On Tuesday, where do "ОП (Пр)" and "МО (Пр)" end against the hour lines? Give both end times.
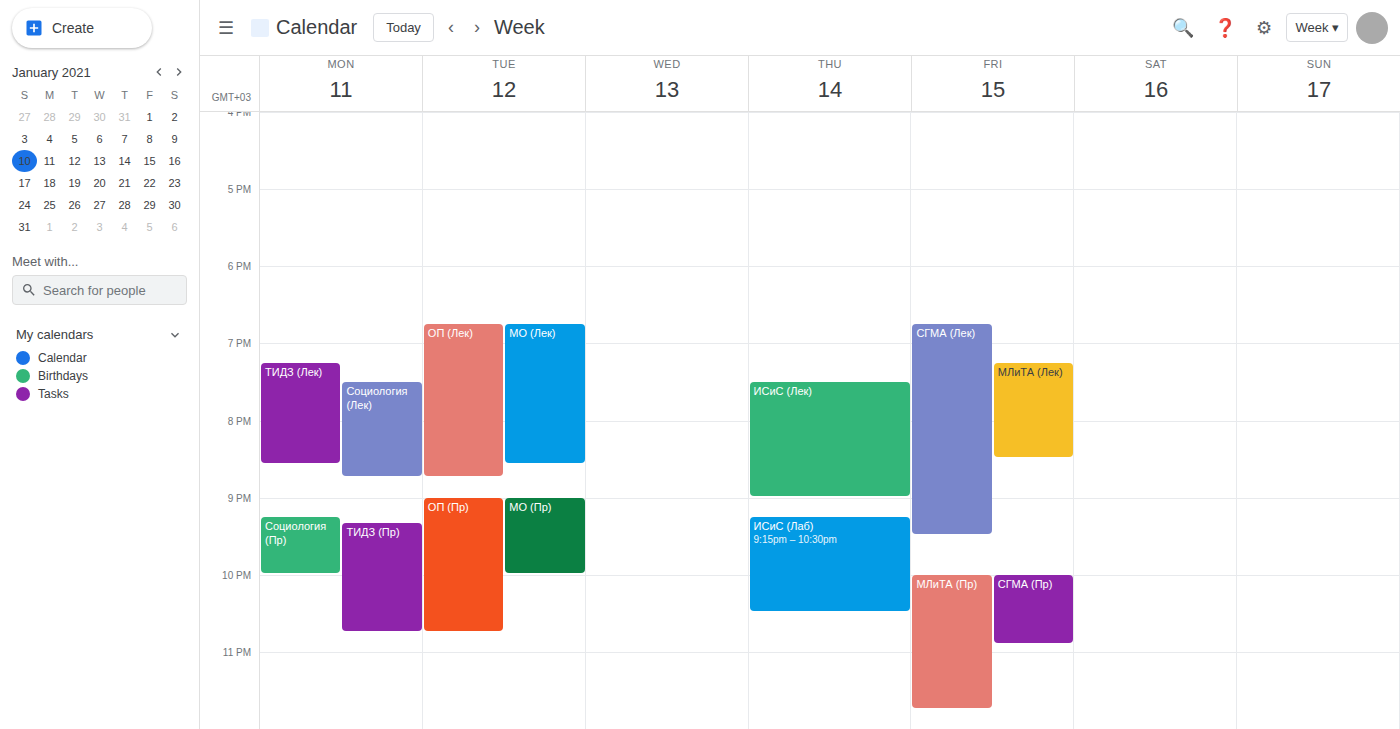
"ОП (Пр)": 10:45 PM, neither: three quarters of the way from the 10 PM line to the 11 PM line. "МО (Пр)": 10:00 PM, exactly on the 10 PM line.